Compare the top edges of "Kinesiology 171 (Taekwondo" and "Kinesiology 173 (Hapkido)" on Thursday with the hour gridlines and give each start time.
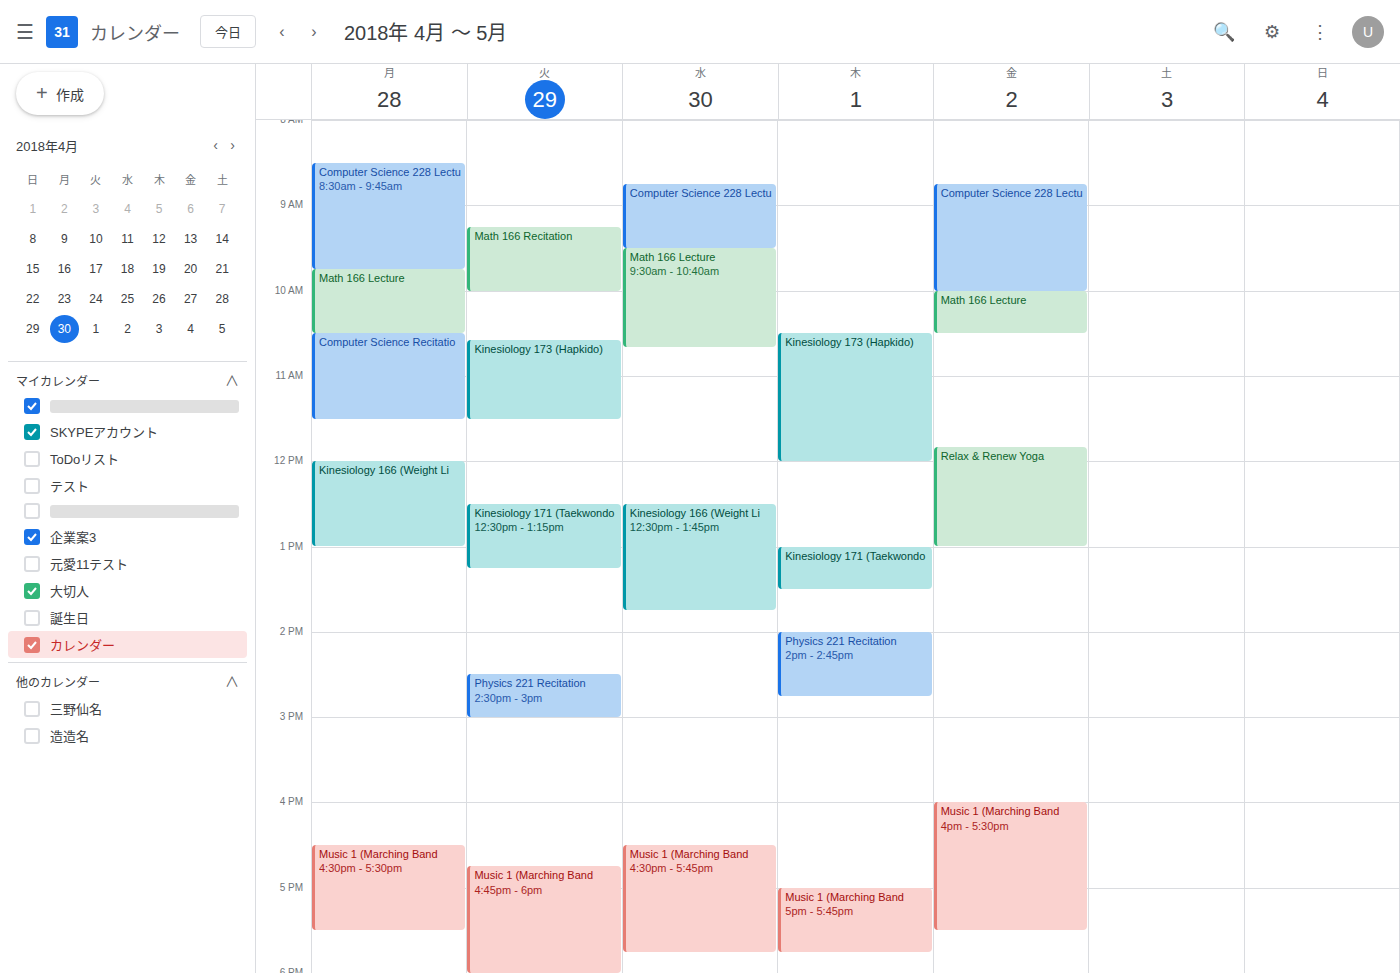
"Kinesiology 171 (Taekwondo": 1:00 PM, exactly on the 1 PM line. "Kinesiology 173 (Hapkido)": 10:30 AM, halfway between the 10 AM and 11 AM lines.